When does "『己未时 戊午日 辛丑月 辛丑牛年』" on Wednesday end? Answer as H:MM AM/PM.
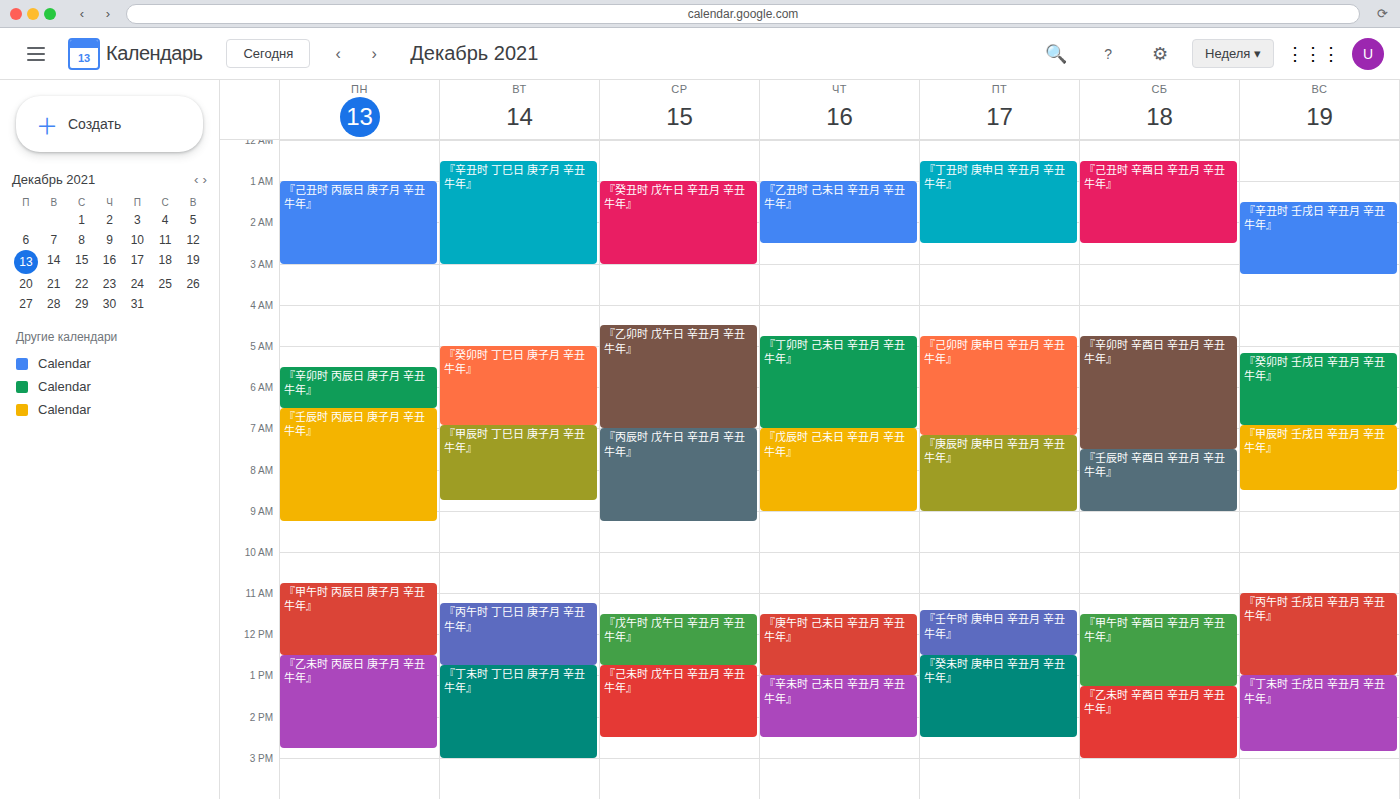
2:30 PM